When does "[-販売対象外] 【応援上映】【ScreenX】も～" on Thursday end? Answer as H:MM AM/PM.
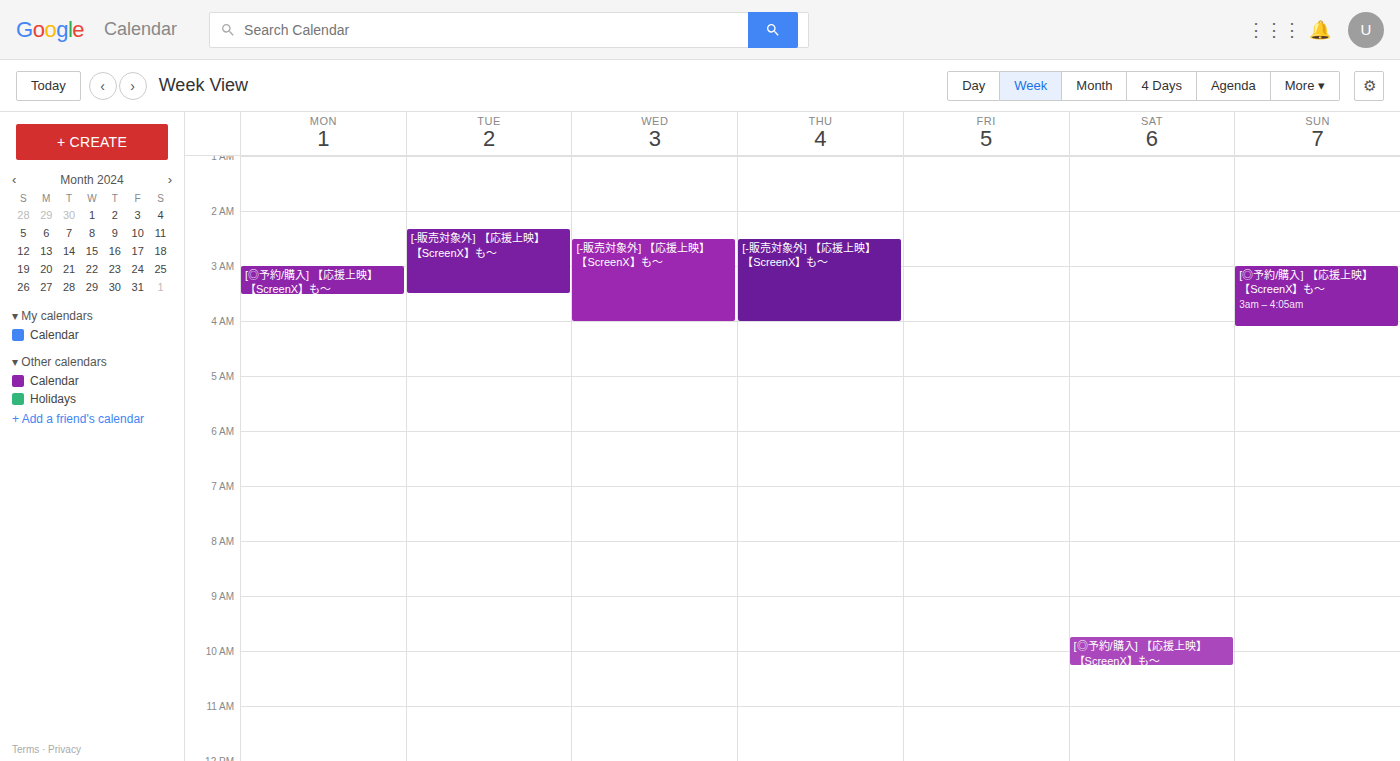
4:00 AM